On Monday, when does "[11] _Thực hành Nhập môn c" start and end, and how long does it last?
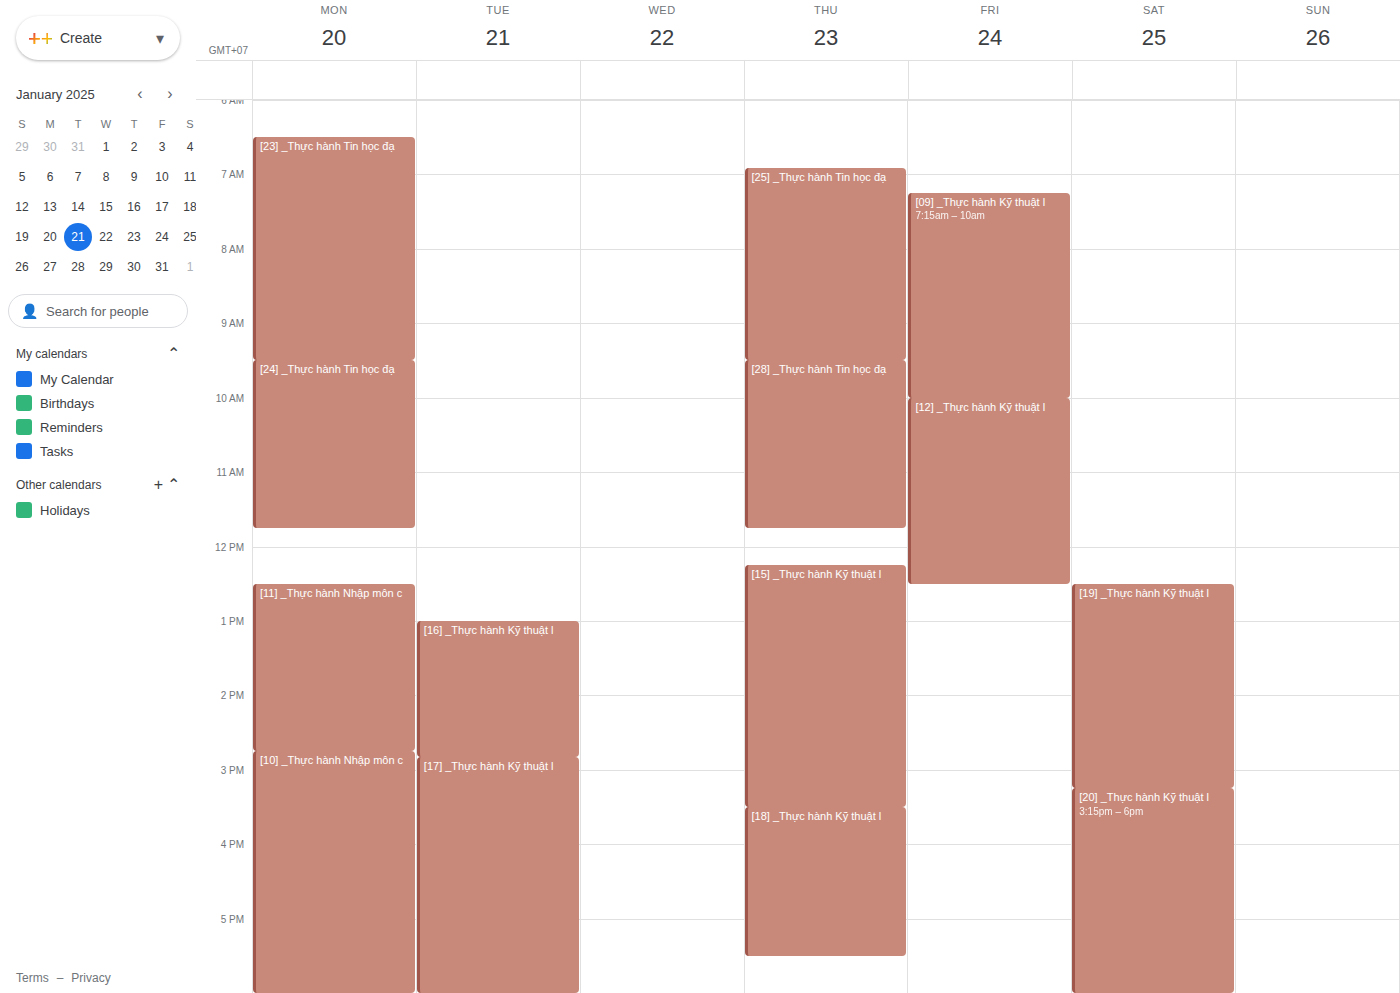
12:30 PM to 2:45 PM, 2 hours 15 minutes